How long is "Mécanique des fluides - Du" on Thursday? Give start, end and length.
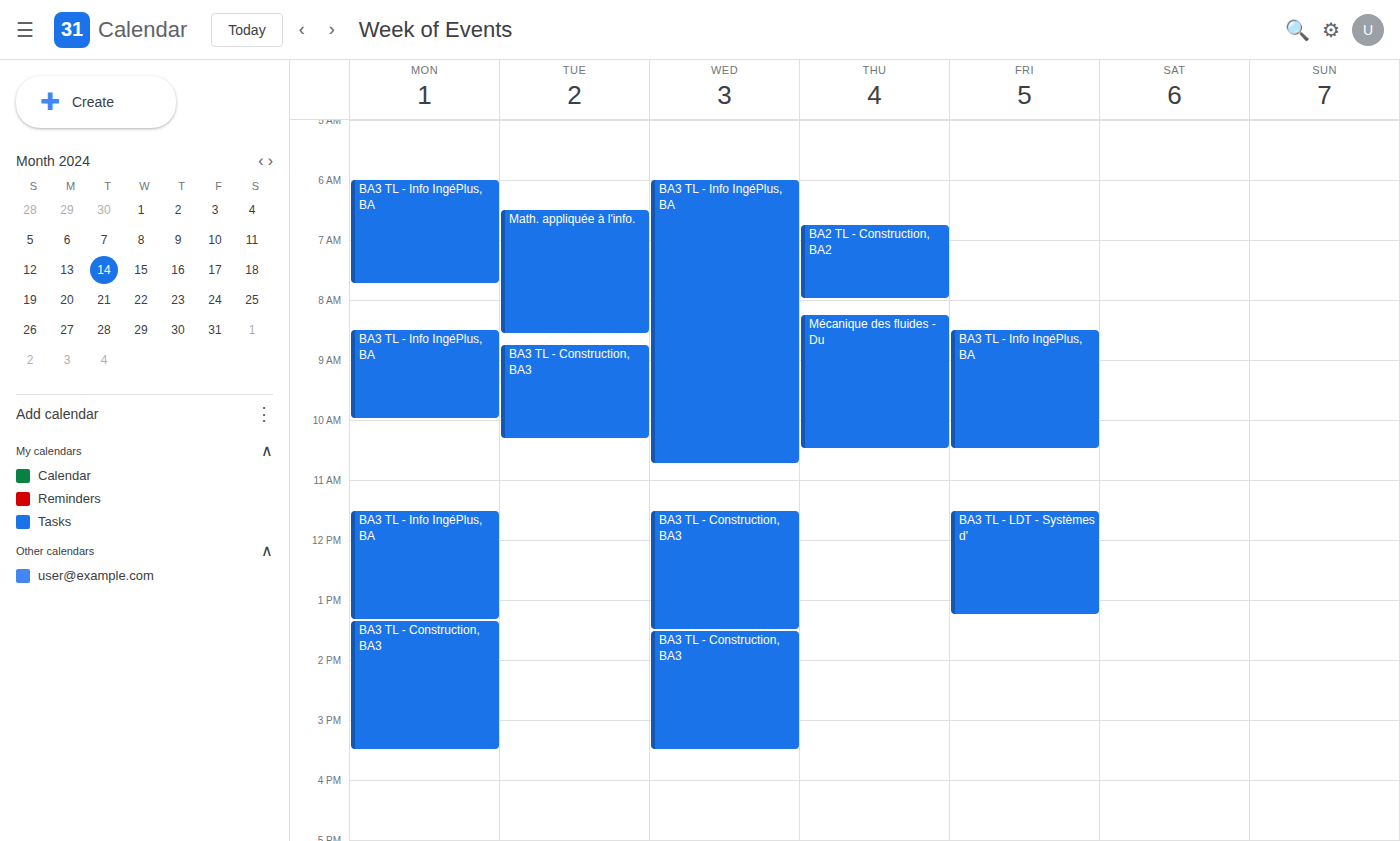
8:15 AM to 10:30 AM, 2 hours 15 minutes